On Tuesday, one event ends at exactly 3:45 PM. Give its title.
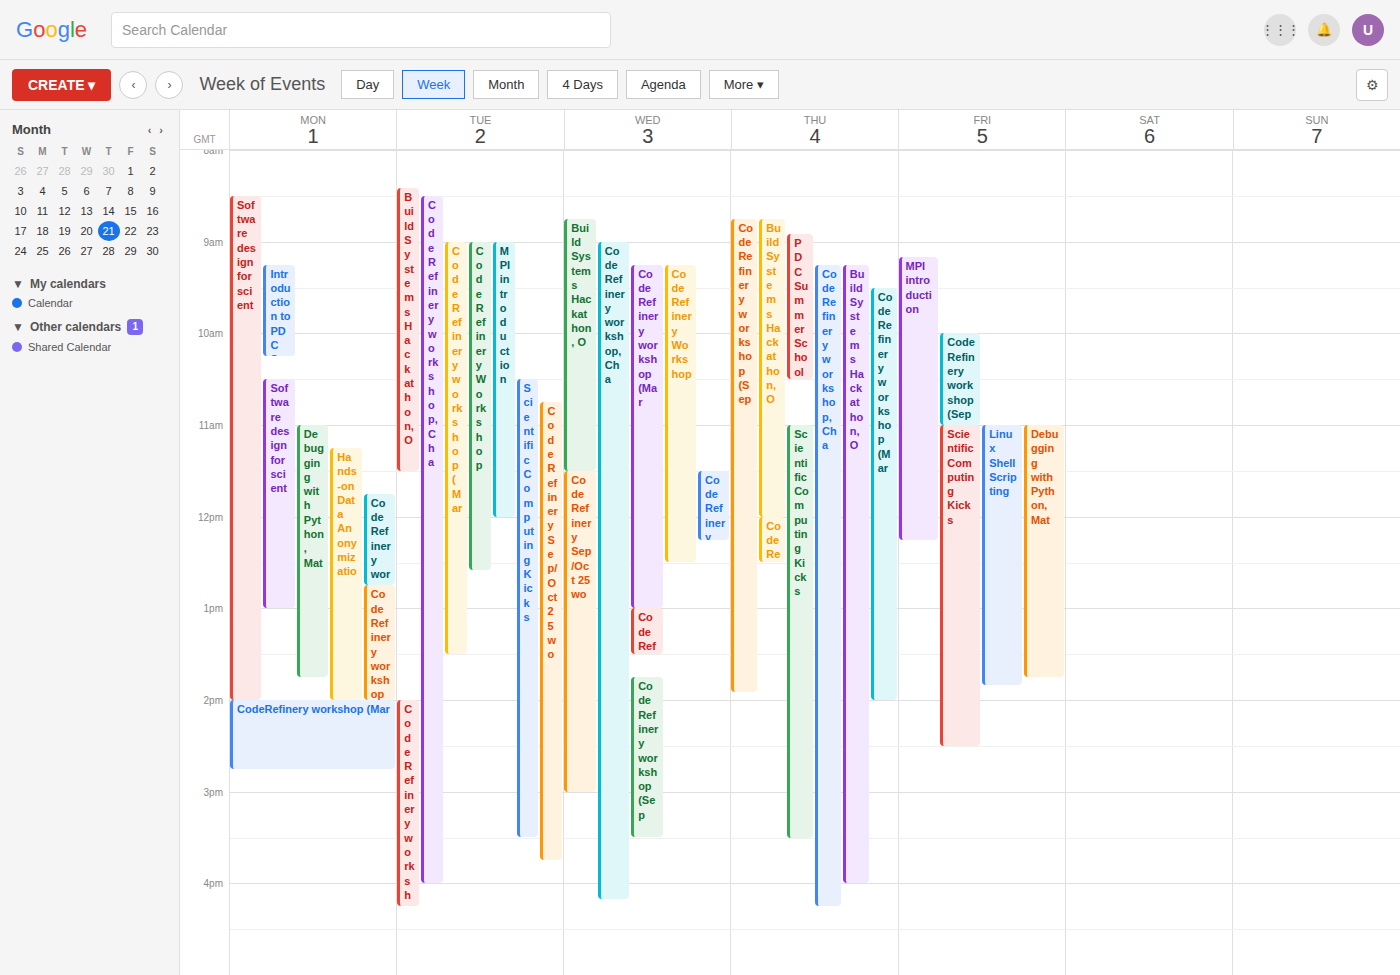
"CodeRefinery Sep/Oct 25 wo"